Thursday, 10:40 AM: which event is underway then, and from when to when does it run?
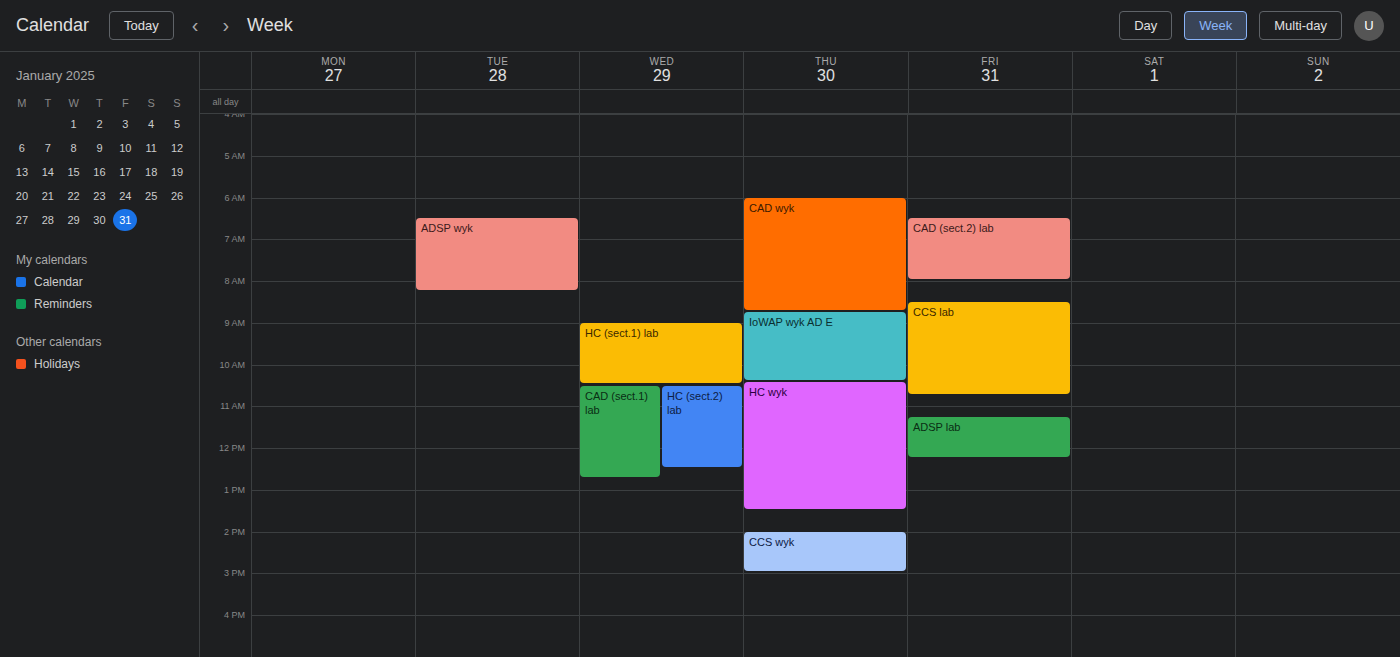
"HC wyk", 10:25 AM to 1:30 PM